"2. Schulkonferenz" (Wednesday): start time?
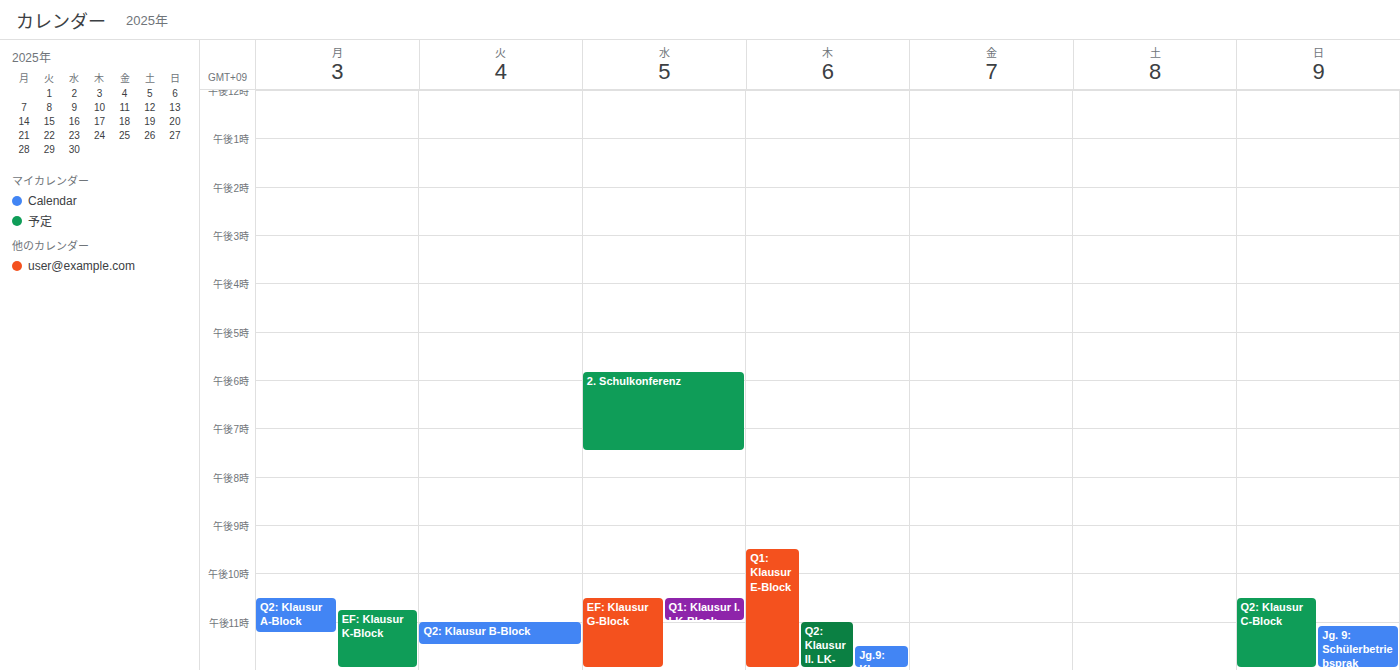
5:50 PM